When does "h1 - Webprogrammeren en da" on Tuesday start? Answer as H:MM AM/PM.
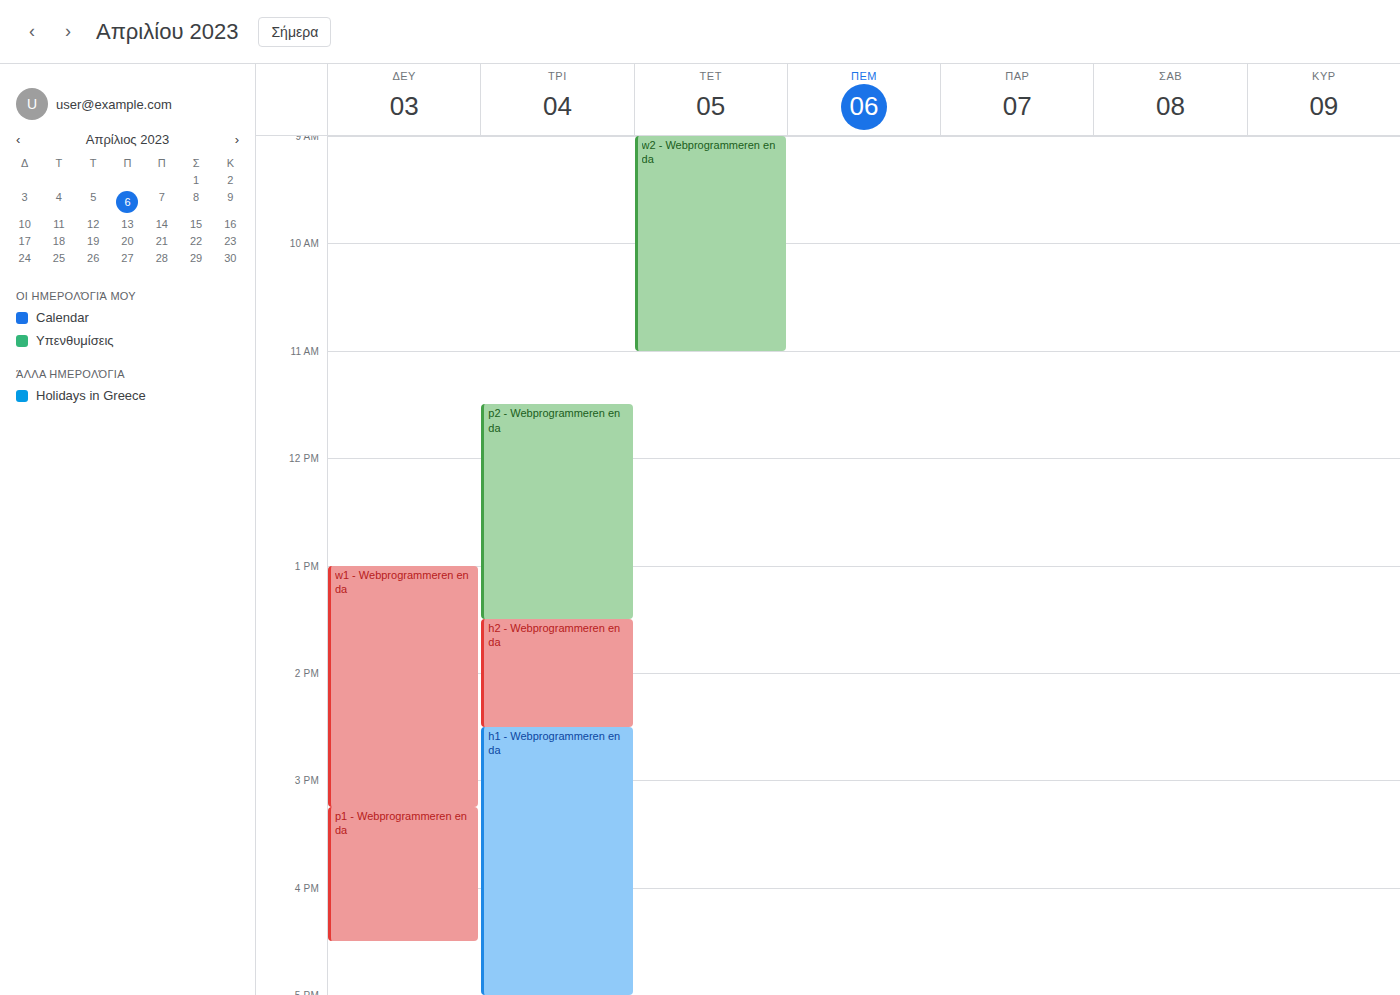
2:30 PM